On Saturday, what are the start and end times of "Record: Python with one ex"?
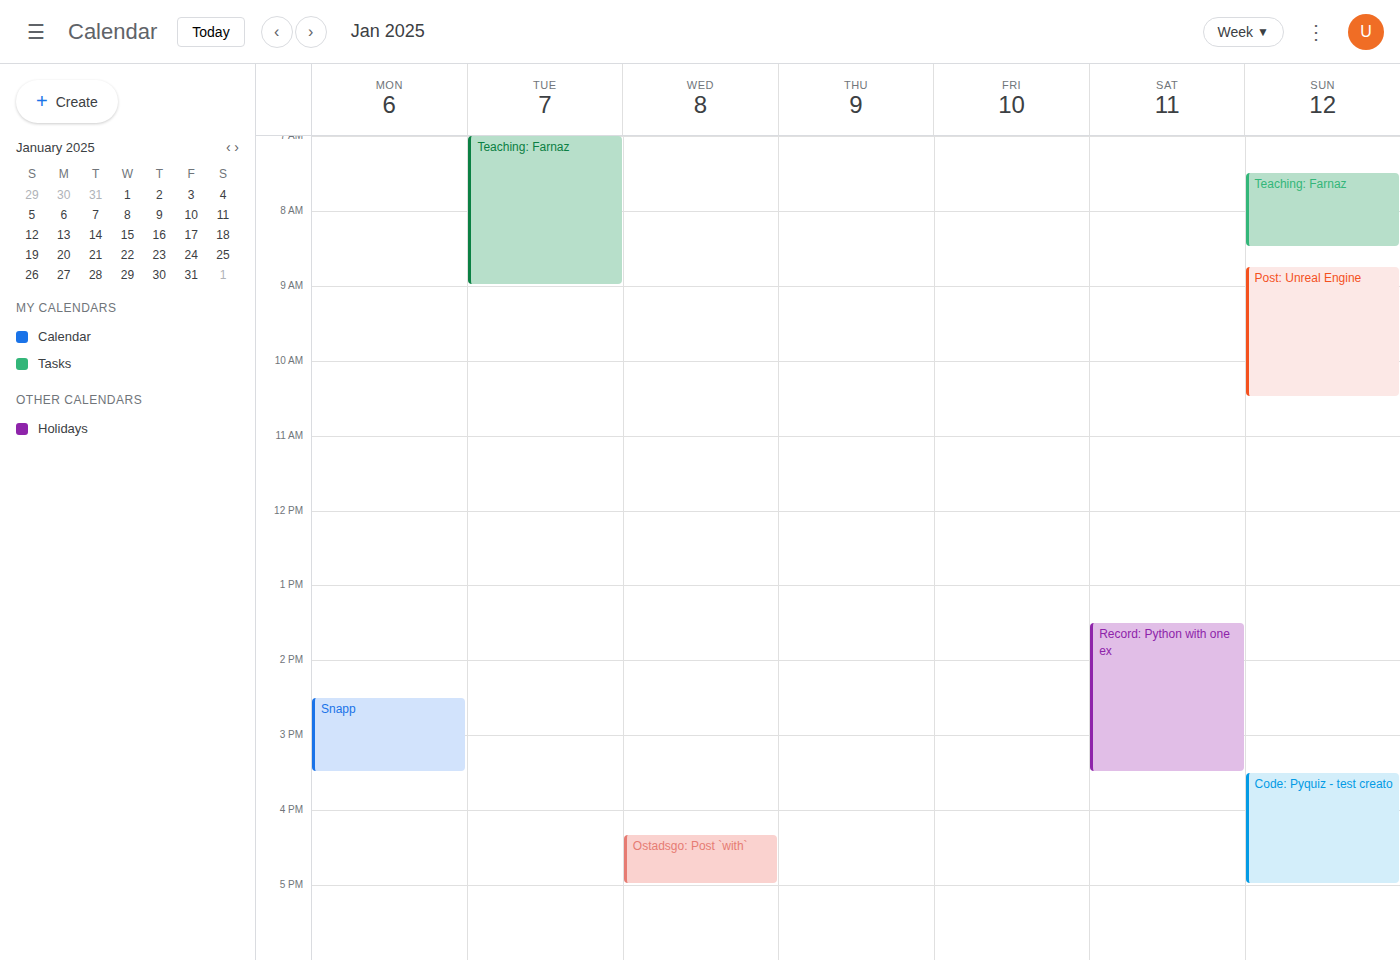
1:30 PM to 3:30 PM